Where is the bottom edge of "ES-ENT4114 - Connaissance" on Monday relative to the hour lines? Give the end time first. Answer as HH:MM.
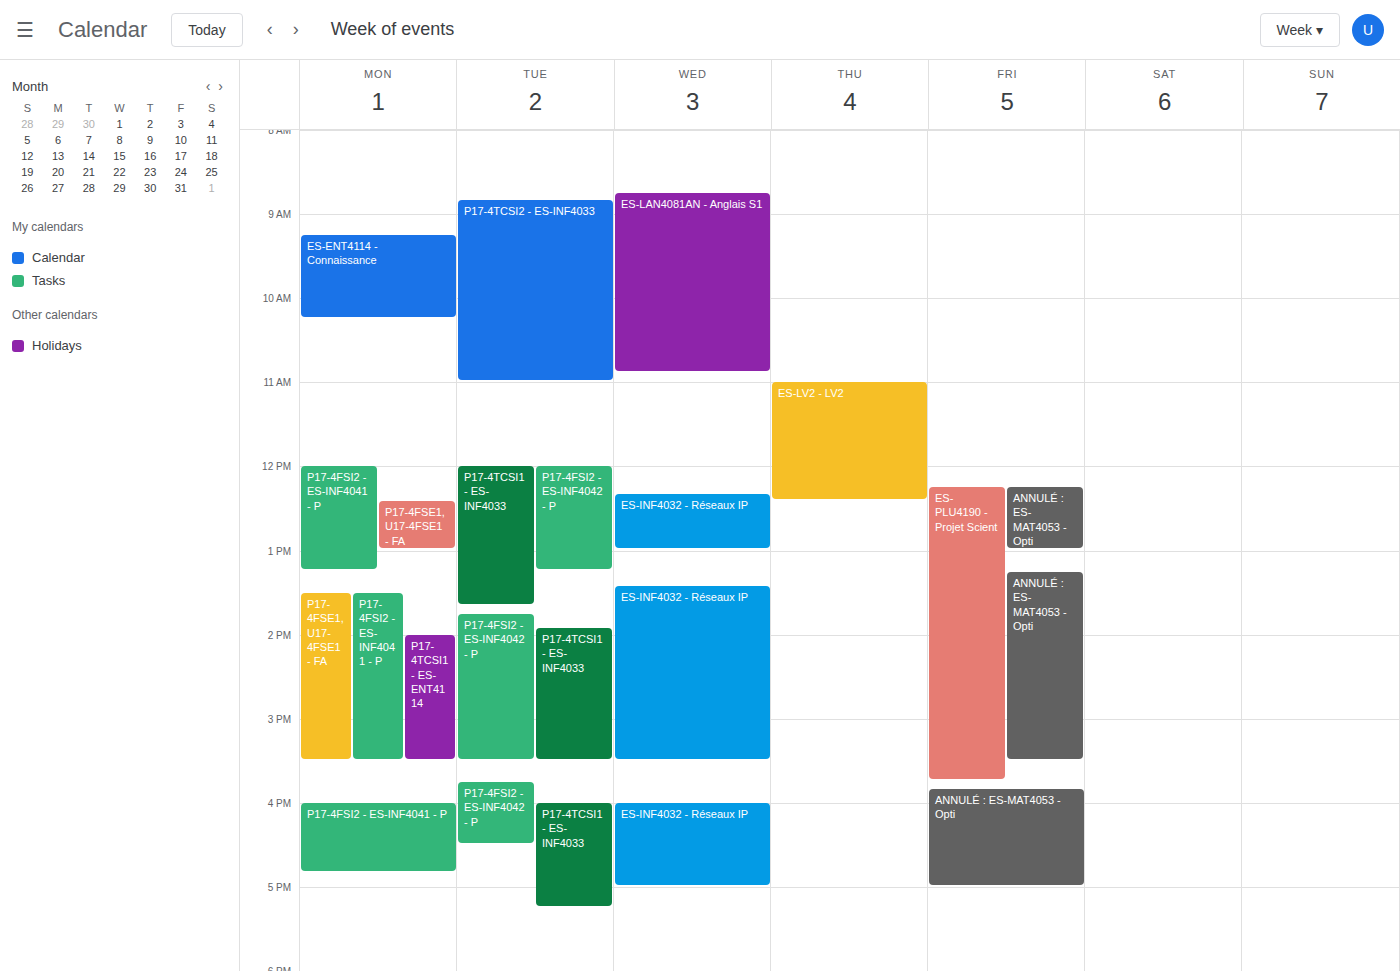
10:15 -- neither: a quarter of the way from the 10:00 line to the 11:00 line.